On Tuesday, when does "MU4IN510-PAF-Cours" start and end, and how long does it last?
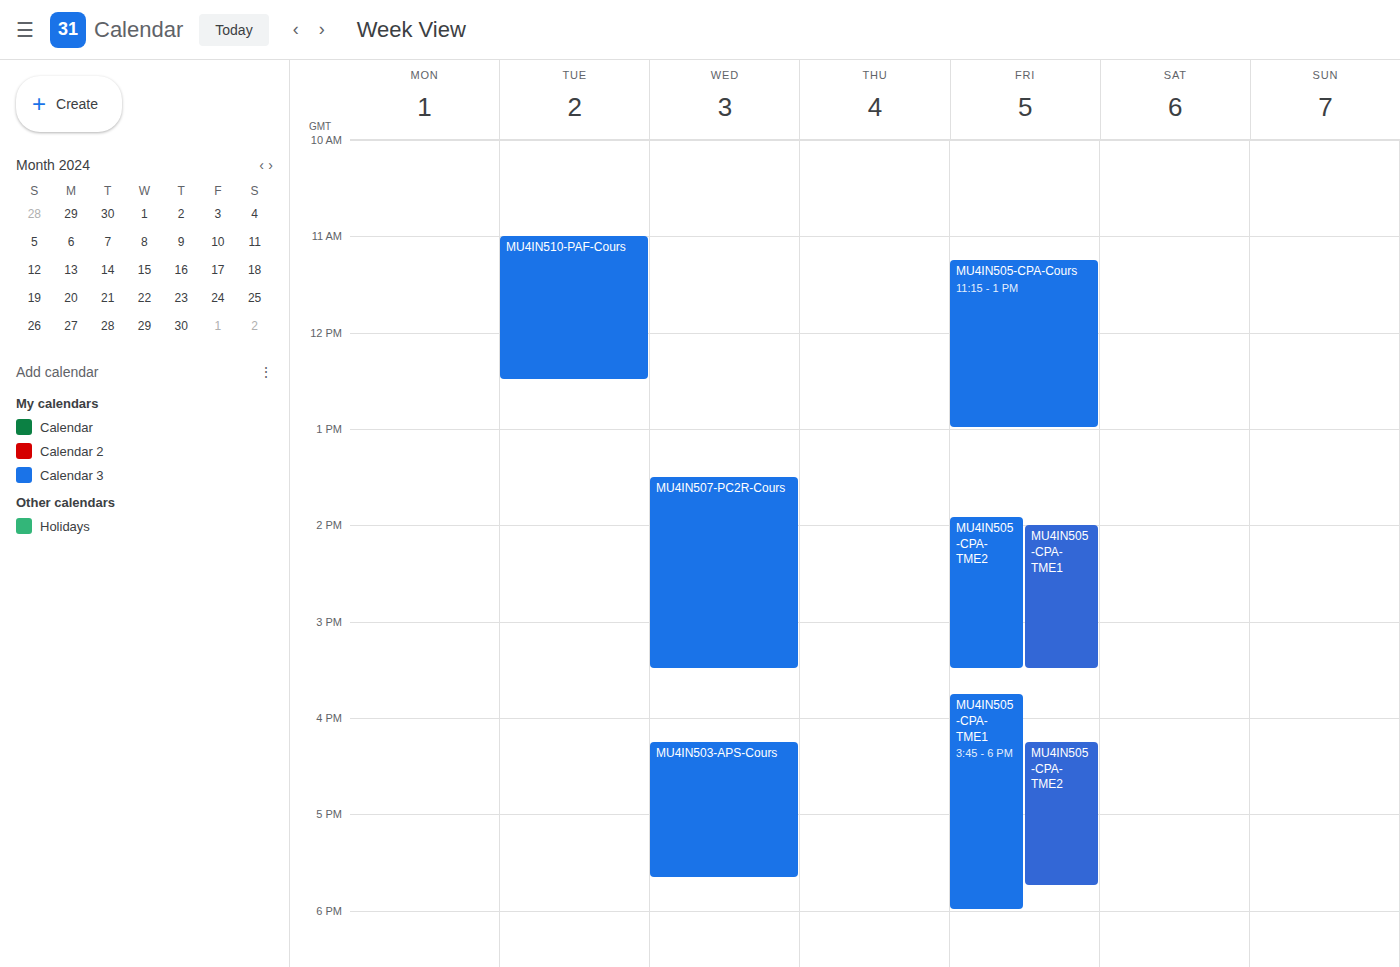
11:00 AM to 12:30 PM, 1 hour 30 minutes